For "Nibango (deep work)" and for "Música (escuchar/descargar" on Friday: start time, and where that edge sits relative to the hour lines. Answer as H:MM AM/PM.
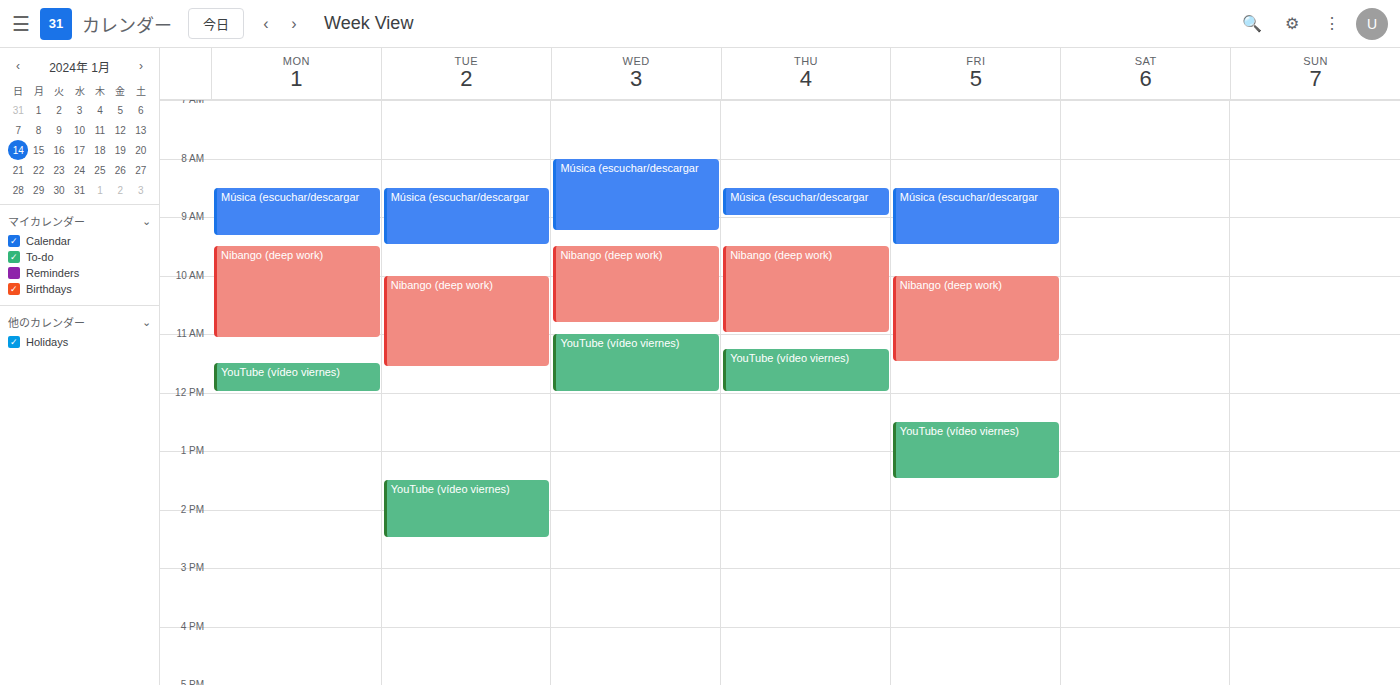
"Nibango (deep work)": 10:00 AM, exactly on the 10 AM line. "Música (escuchar/descargar": 8:30 AM, halfway between the 8 AM and 9 AM lines.